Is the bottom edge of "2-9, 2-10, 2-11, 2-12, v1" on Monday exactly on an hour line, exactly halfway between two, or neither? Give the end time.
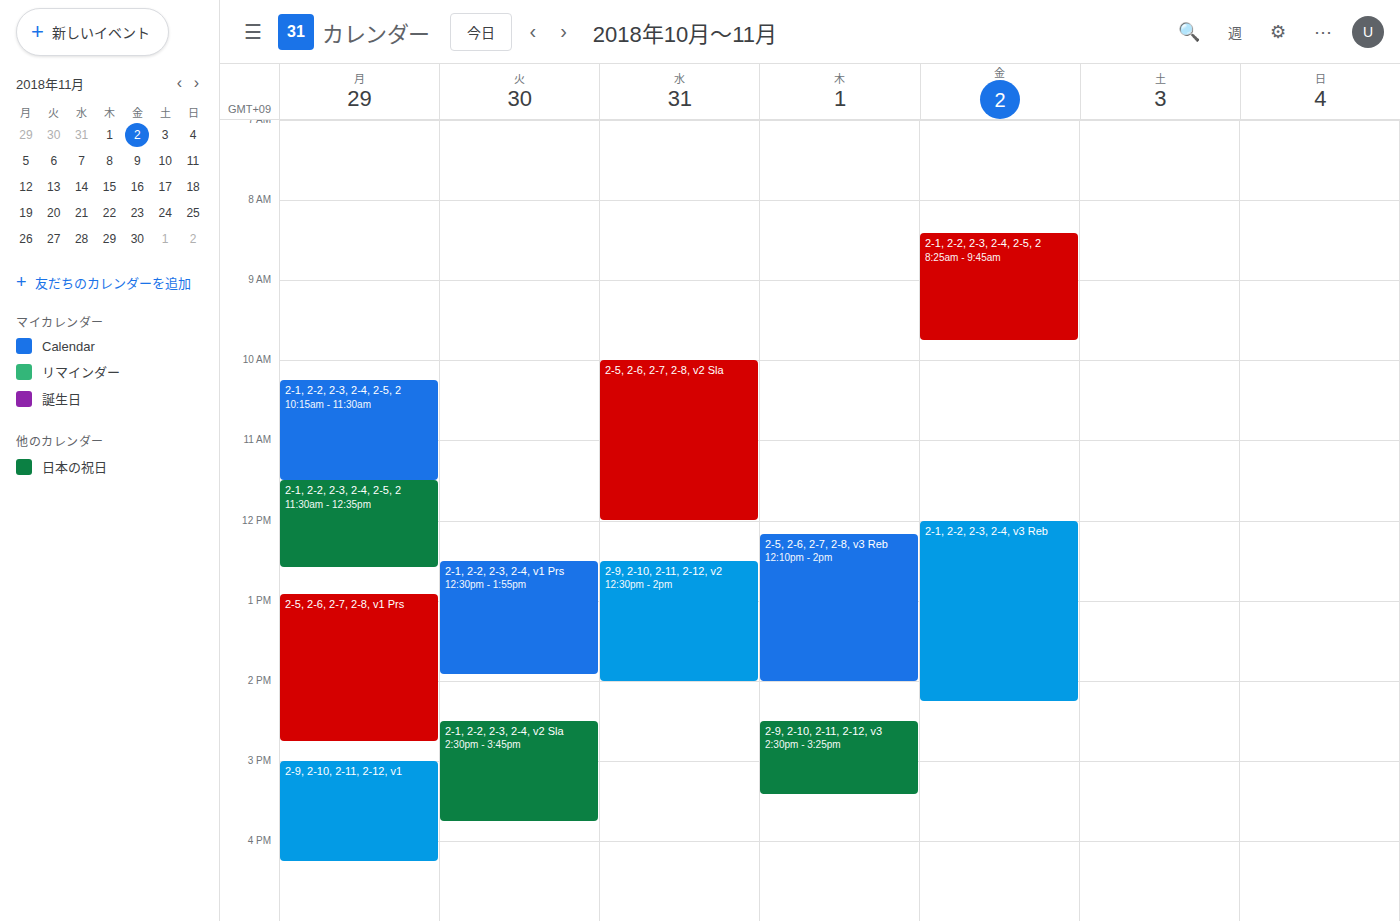
4:15 PM -- neither: a quarter of the way from the 4 PM line to the 5 PM line.